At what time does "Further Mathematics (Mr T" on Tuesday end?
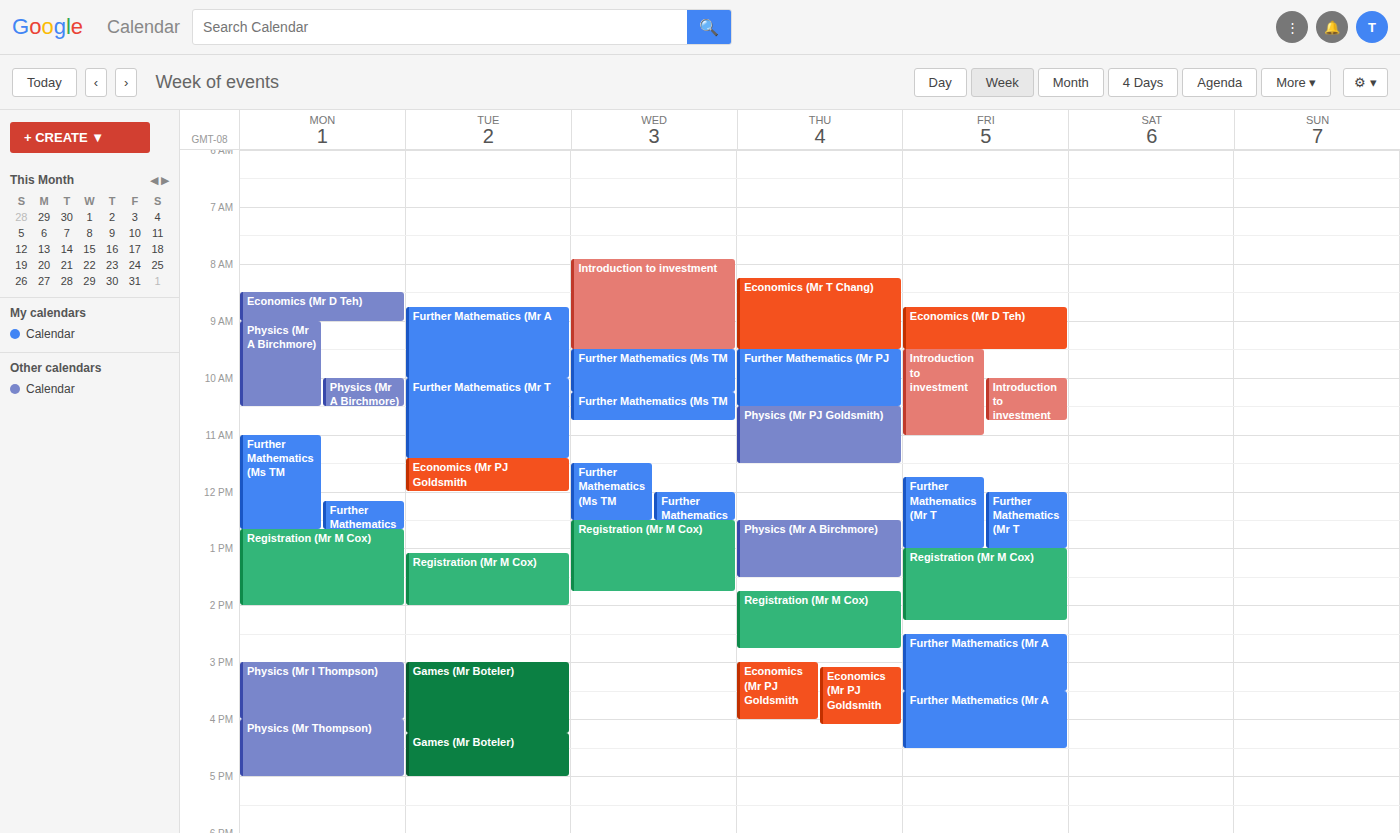
11:25